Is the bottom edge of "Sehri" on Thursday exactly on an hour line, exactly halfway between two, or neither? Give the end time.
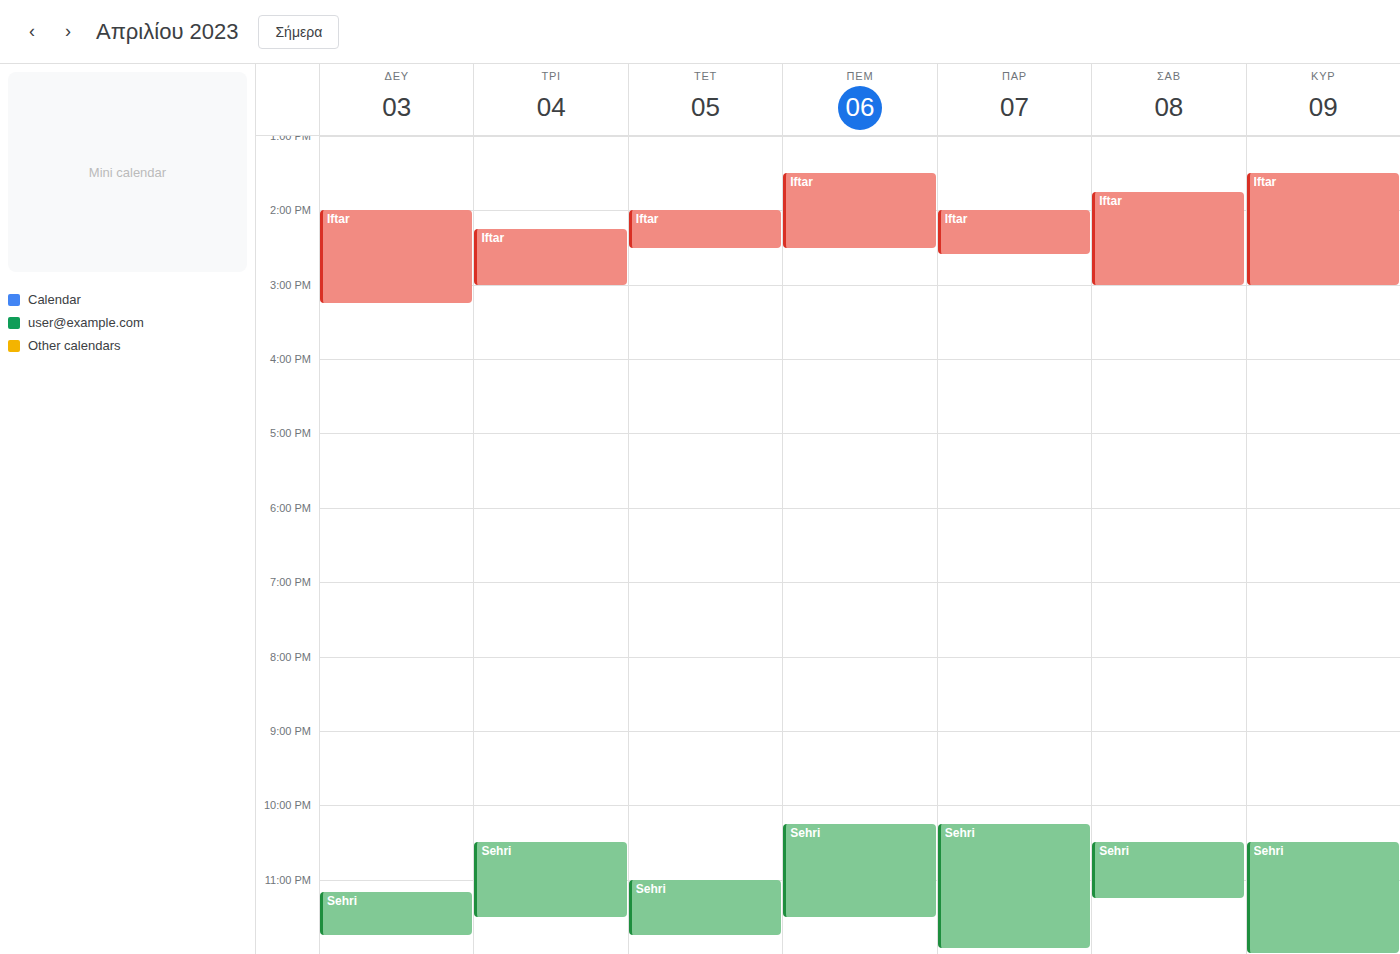
11:30 PM -- halfway between the 11 PM and 12 AM lines.